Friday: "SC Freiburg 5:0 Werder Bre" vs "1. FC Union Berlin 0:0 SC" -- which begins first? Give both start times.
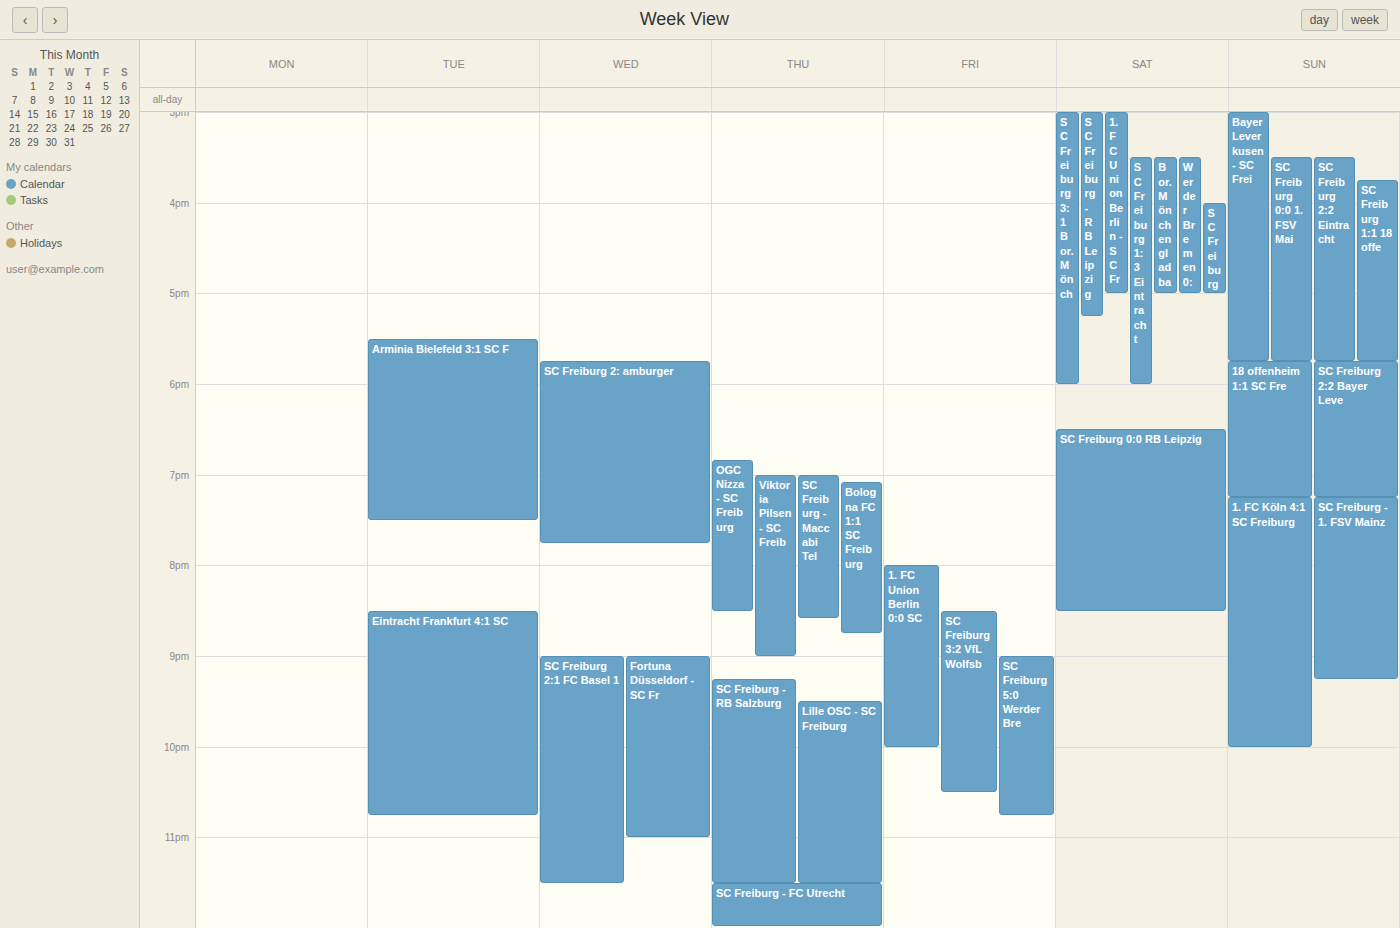
"1. FC Union Berlin 0:0 SC" 8:00 PM; "SC Freiburg 5:0 Werder Bre" 9:00 PM.